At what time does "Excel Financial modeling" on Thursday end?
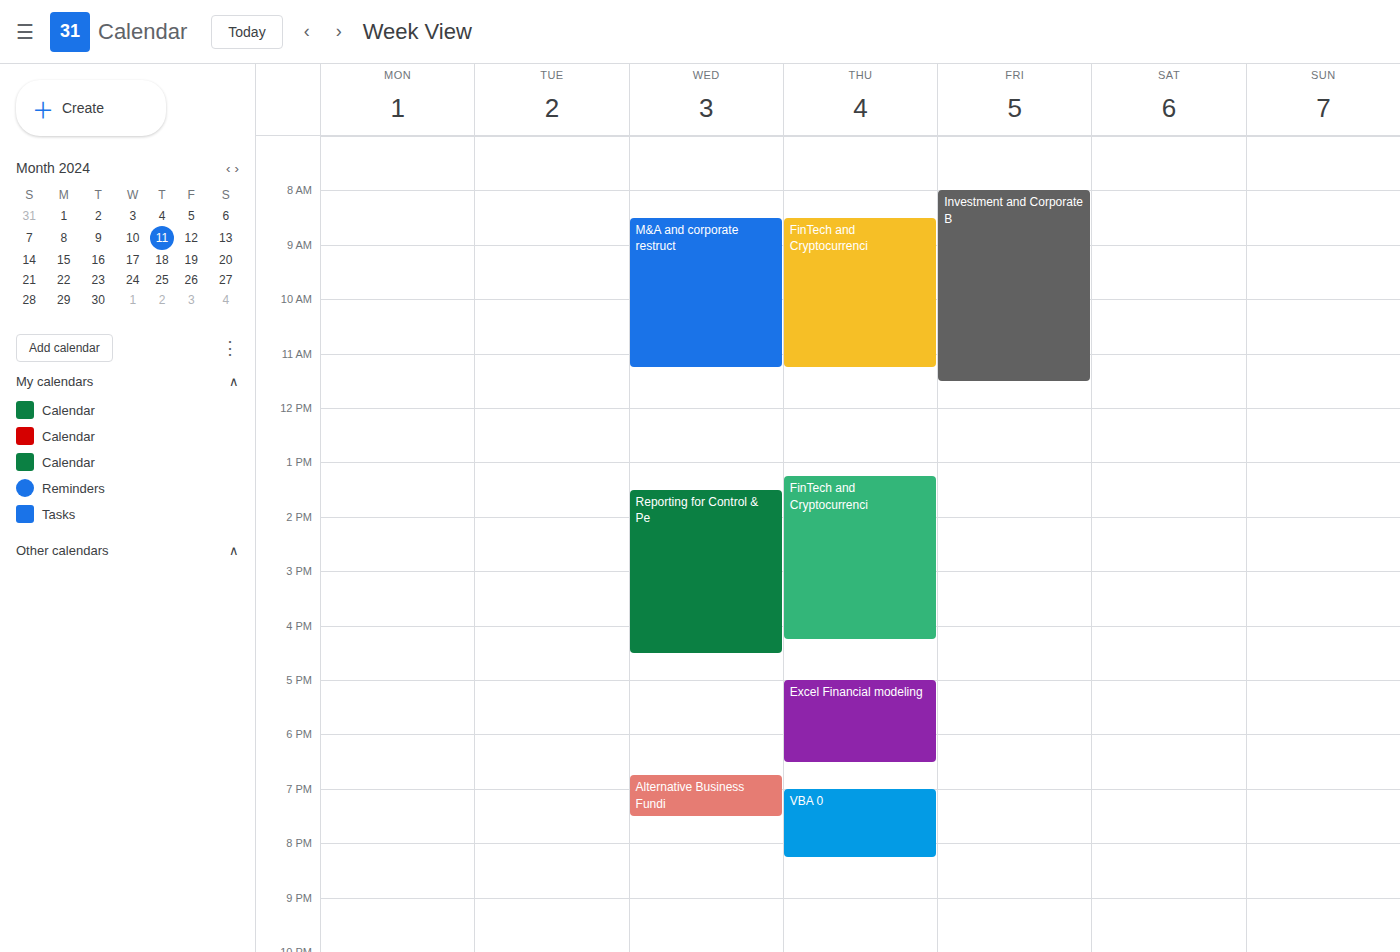
18:30